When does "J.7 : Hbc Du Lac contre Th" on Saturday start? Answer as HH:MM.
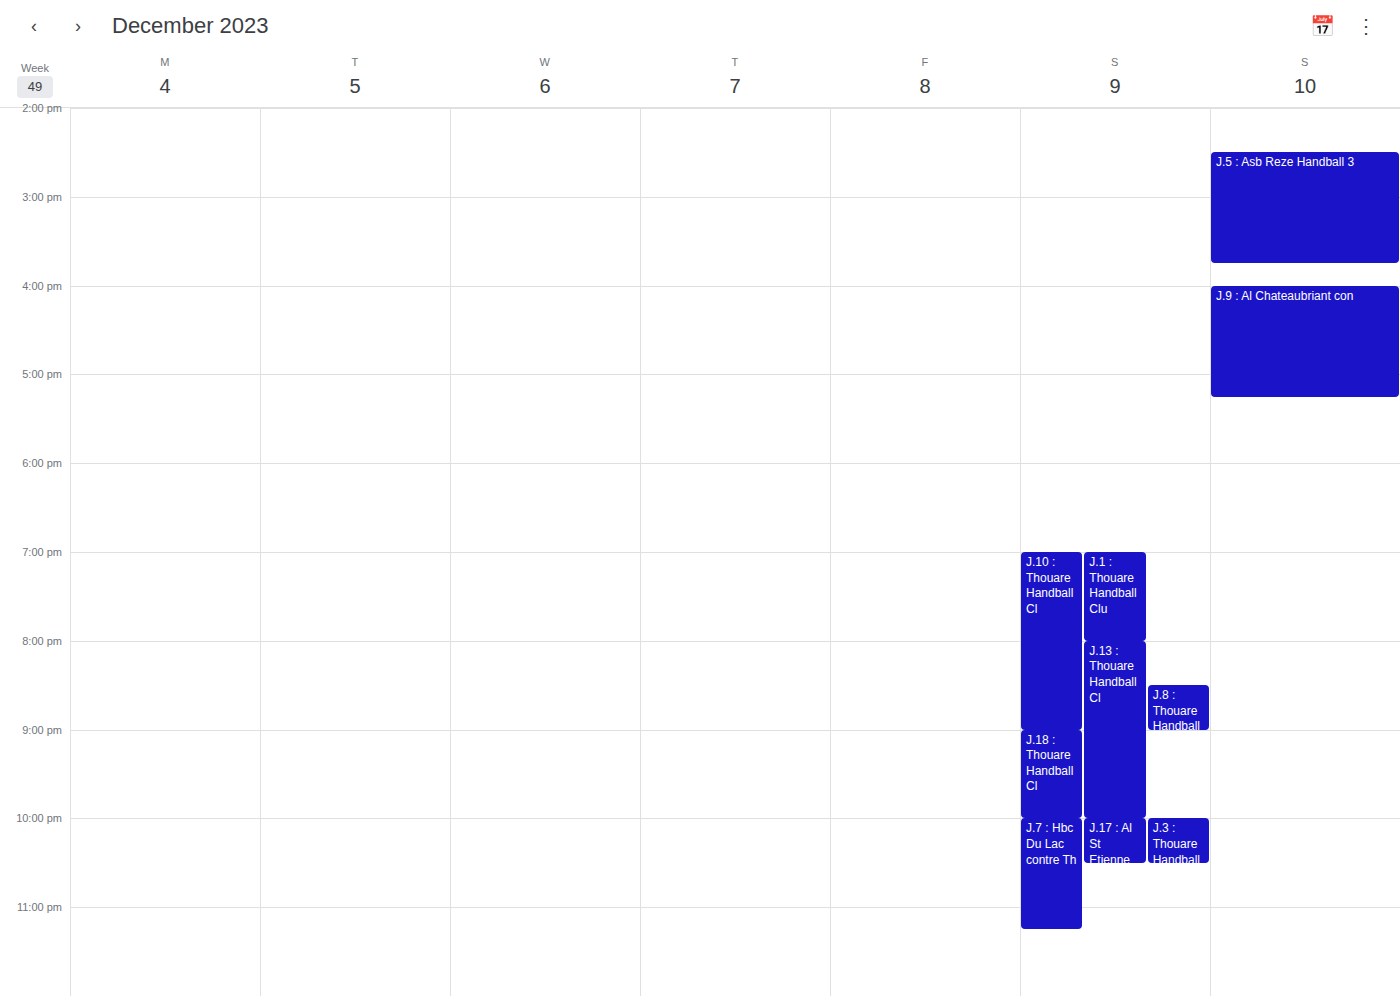
22:00